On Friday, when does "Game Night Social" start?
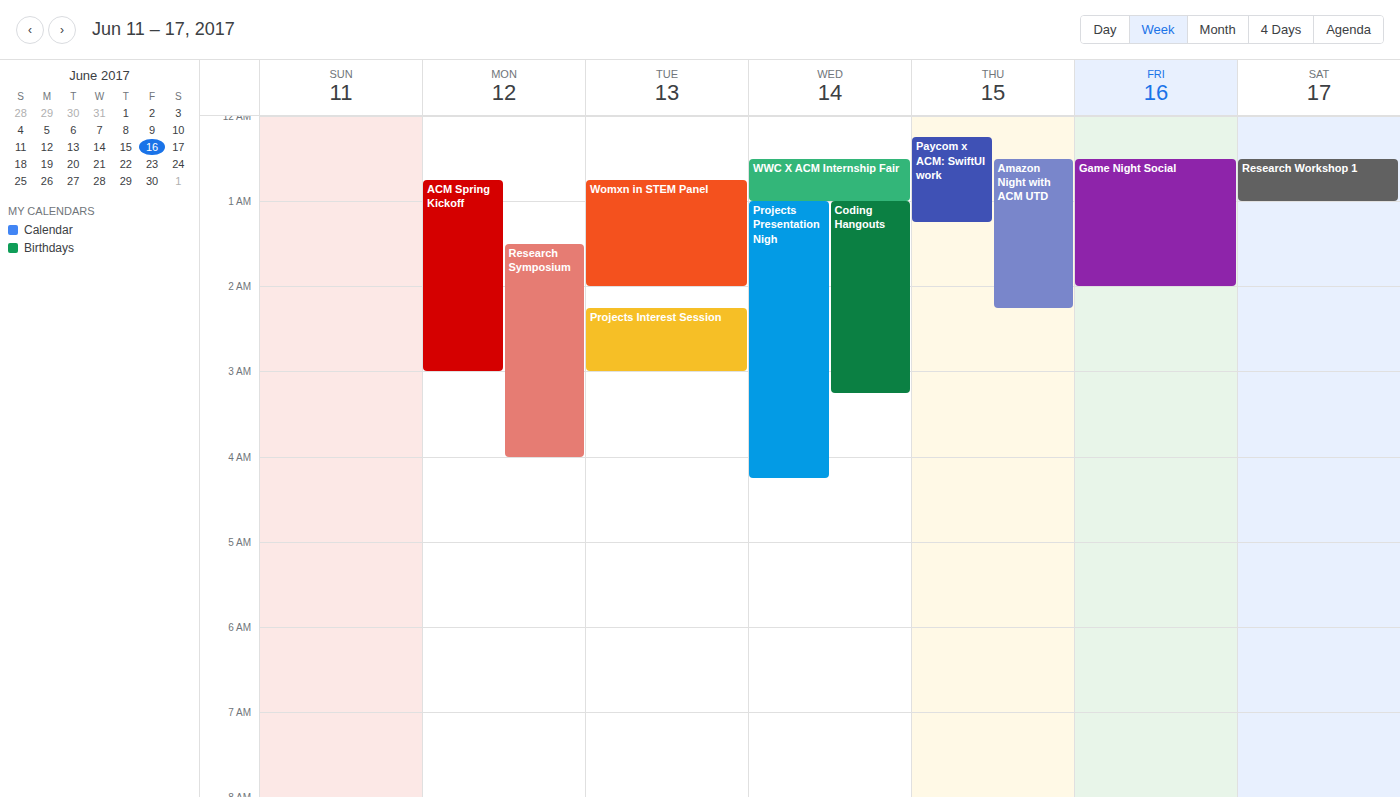
12:30 AM